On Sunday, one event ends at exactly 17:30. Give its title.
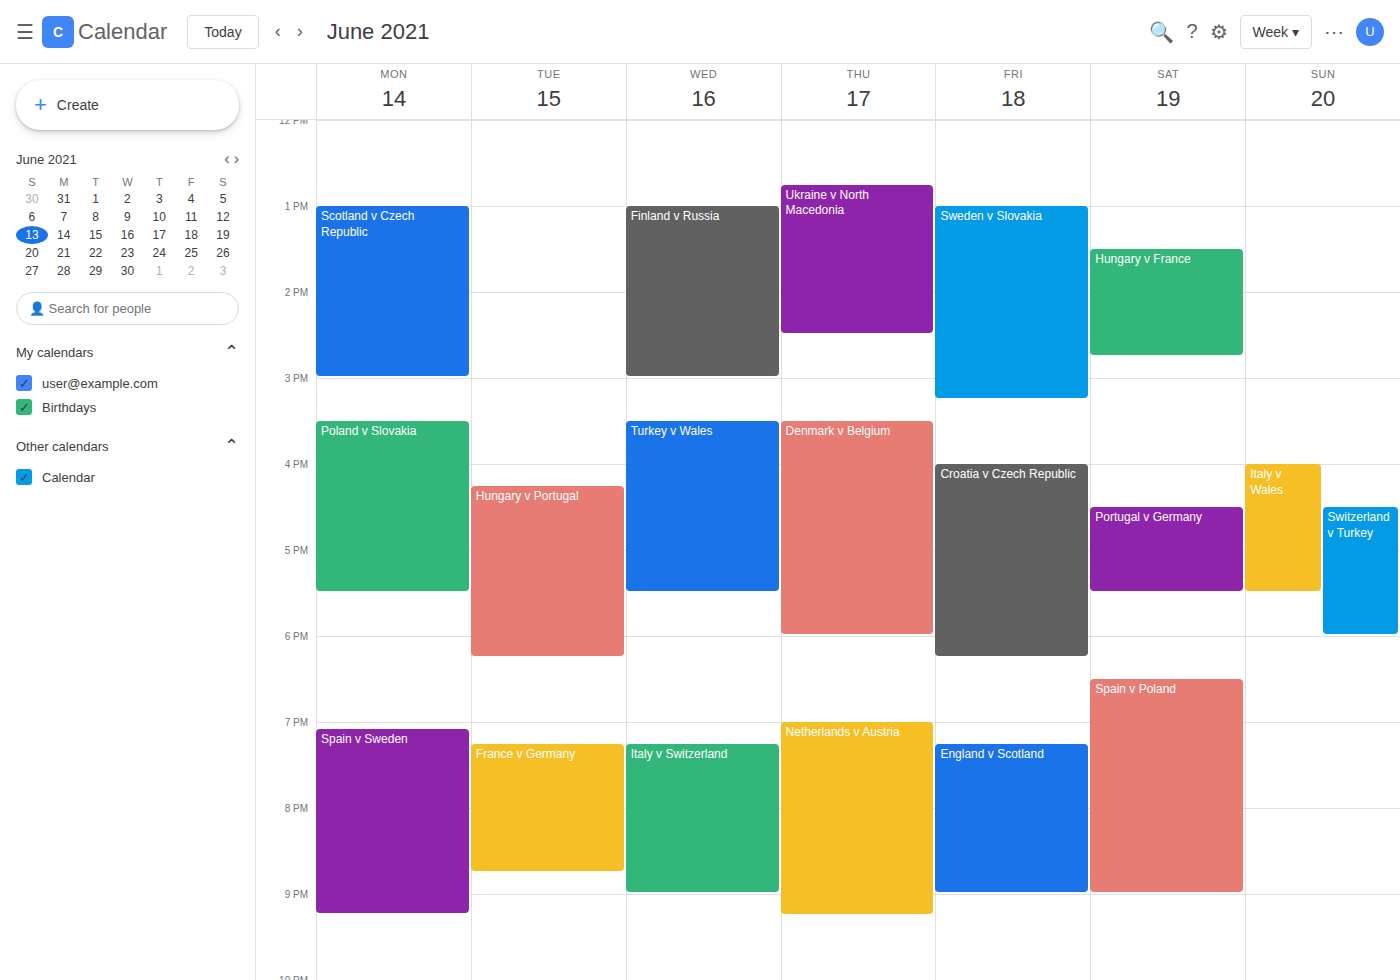
"Italy v Wales"